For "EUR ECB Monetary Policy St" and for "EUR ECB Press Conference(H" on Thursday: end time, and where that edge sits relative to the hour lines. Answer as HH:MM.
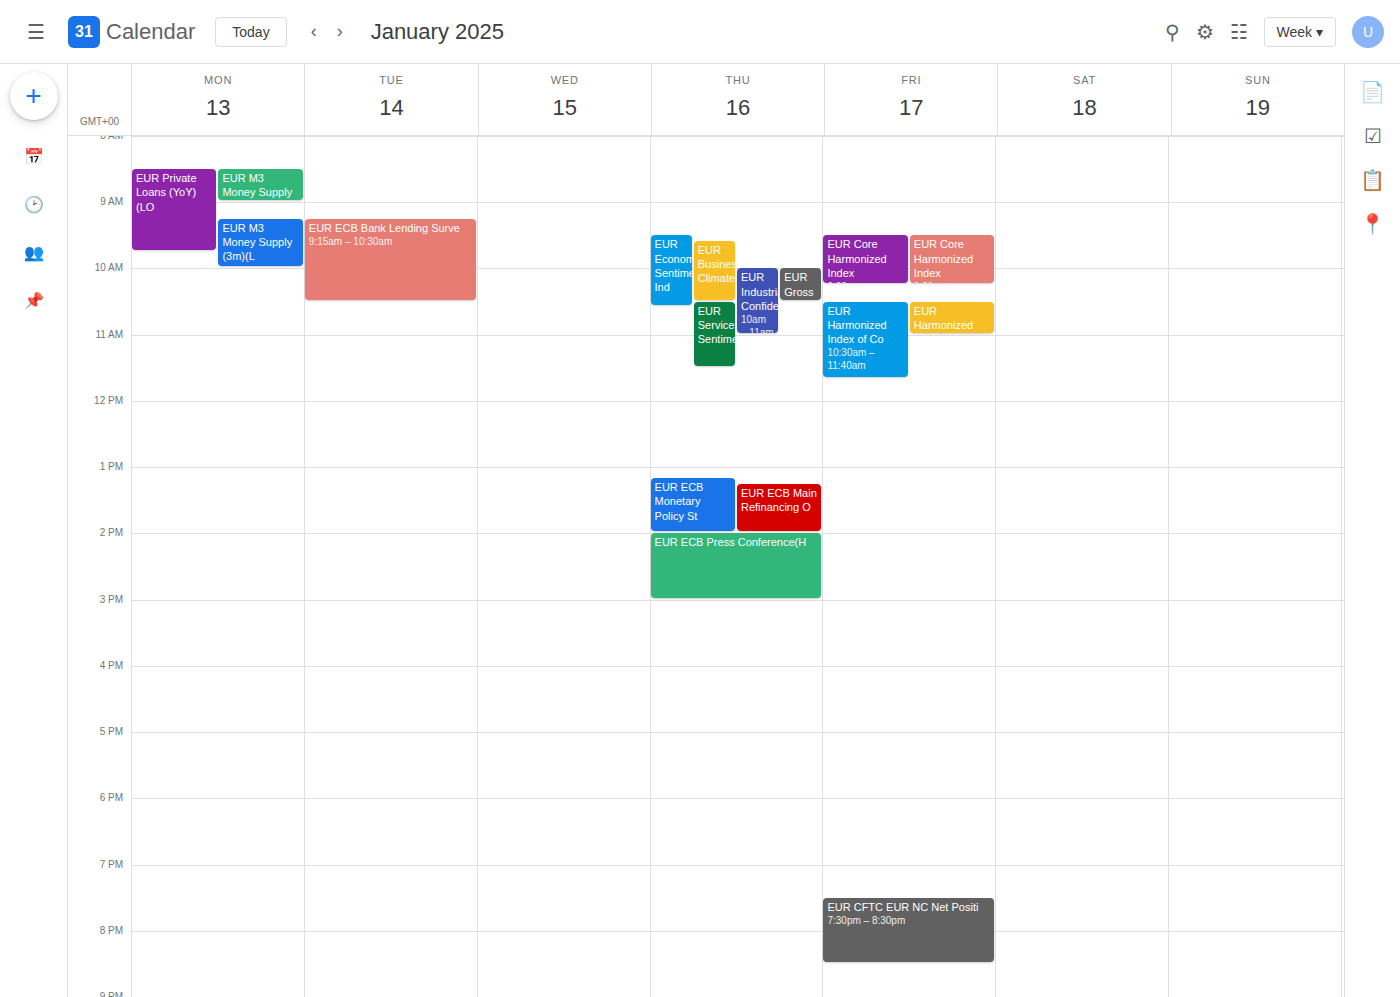
"EUR ECB Monetary Policy St": 14:00, exactly on the 14:00 line. "EUR ECB Press Conference(H": 15:00, exactly on the 15:00 line.